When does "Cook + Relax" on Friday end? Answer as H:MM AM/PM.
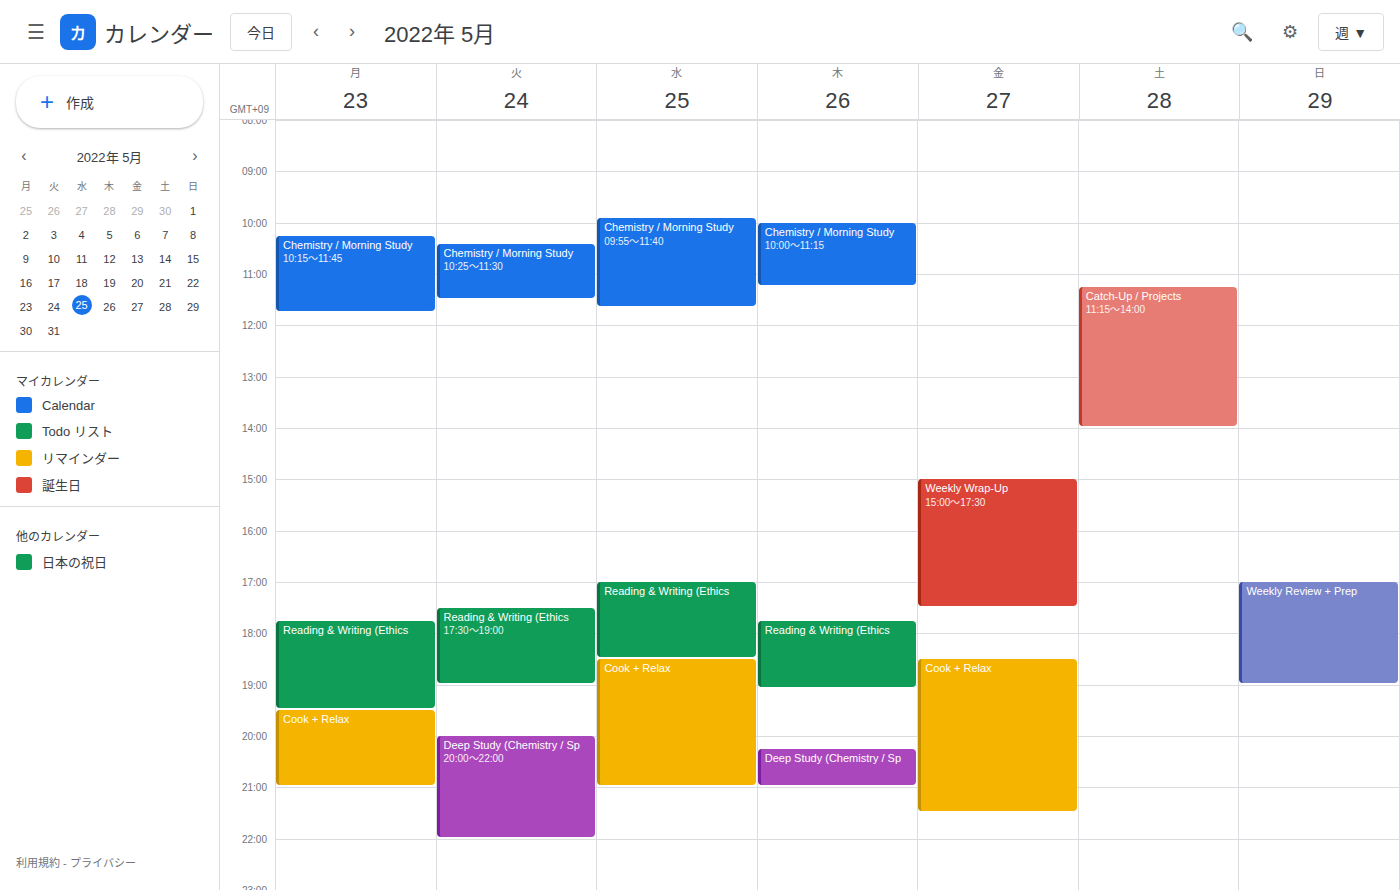
9:30 PM